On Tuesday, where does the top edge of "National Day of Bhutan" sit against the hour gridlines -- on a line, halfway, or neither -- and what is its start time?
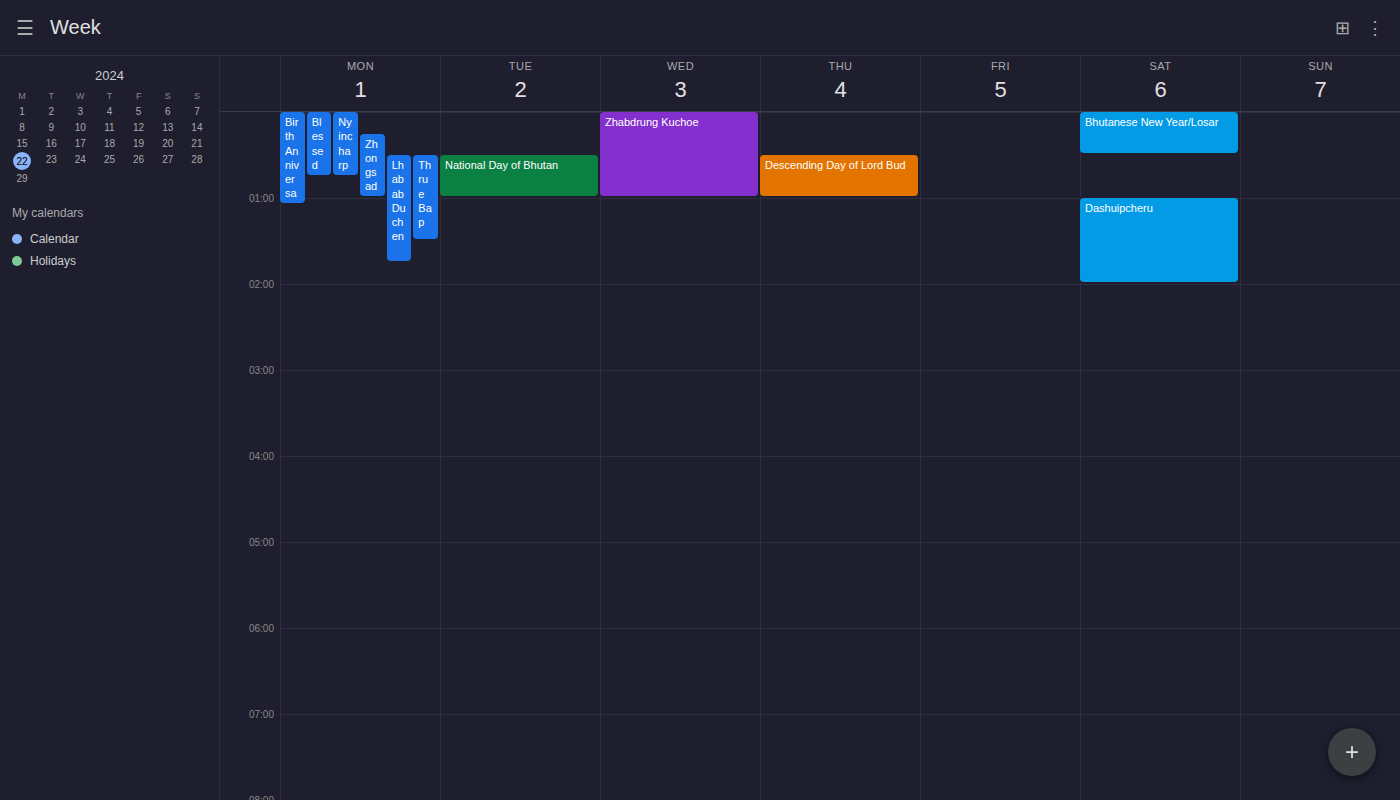
12:30 AM -- halfway between the 12 AM and 1 AM lines.